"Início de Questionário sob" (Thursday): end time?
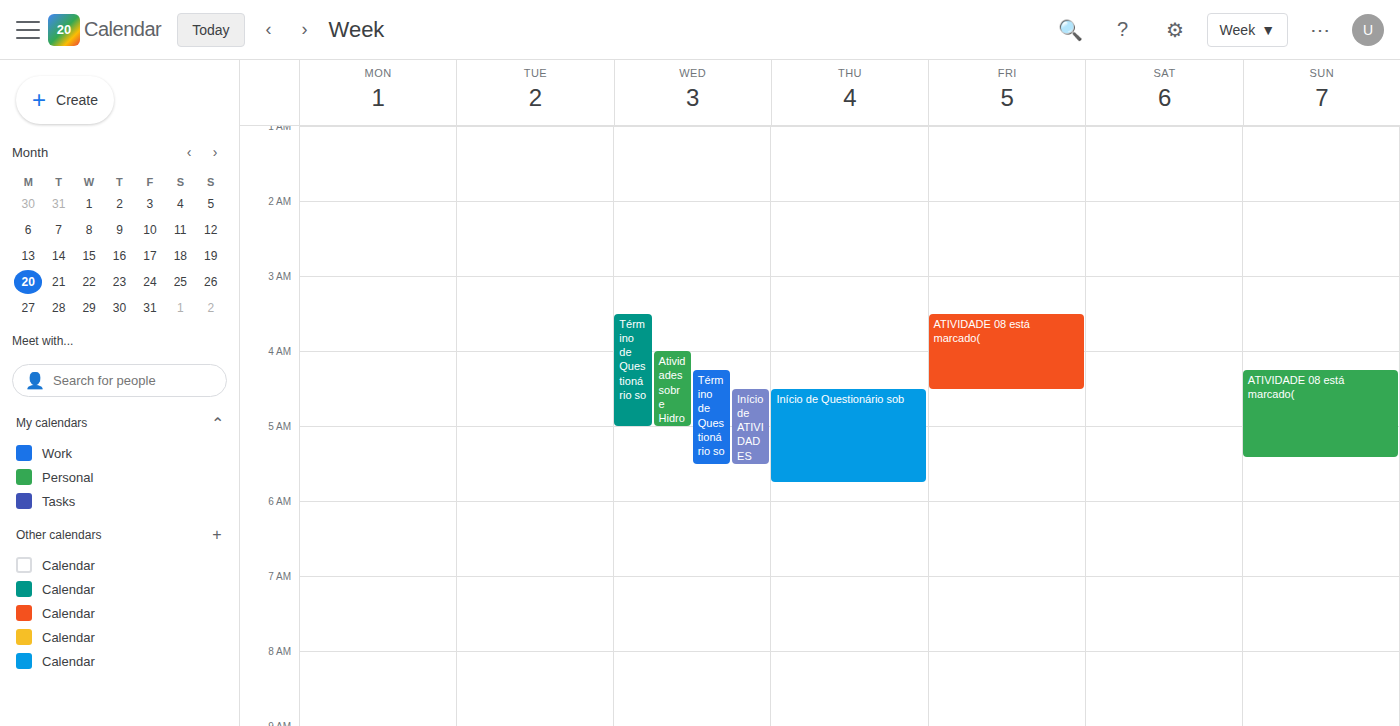
5:45 AM